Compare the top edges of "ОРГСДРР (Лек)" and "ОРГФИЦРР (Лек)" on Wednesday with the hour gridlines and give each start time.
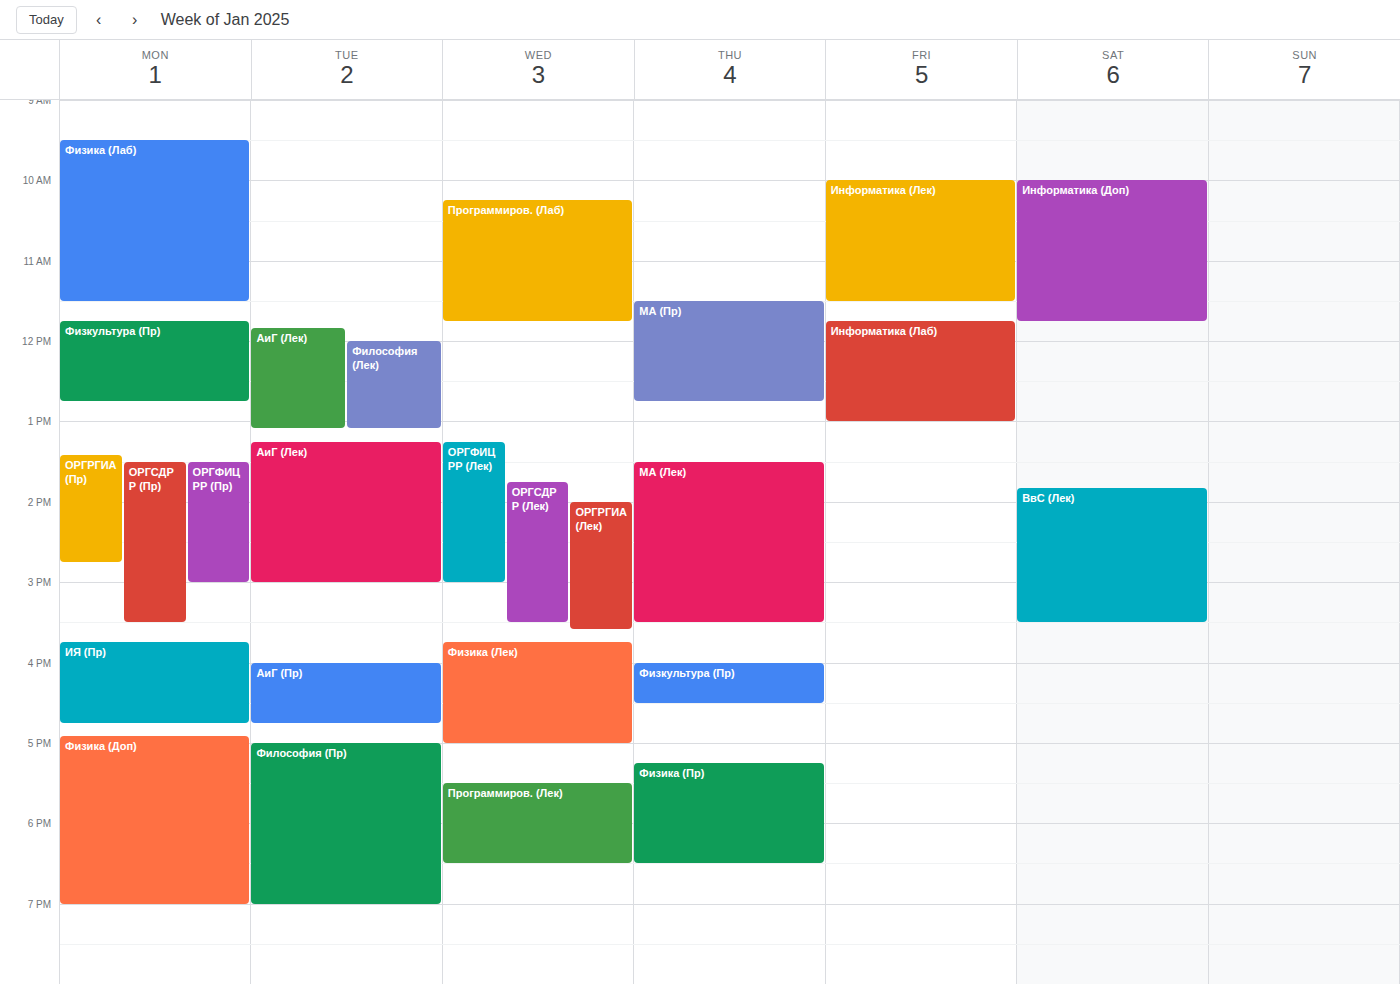
"ОРГСДРР (Лек)": 1:45 PM, neither: three quarters of the way from the 1 PM line to the 2 PM line. "ОРГФИЦРР (Лек)": 1:15 PM, neither: a quarter of the way from the 1 PM line to the 2 PM line.